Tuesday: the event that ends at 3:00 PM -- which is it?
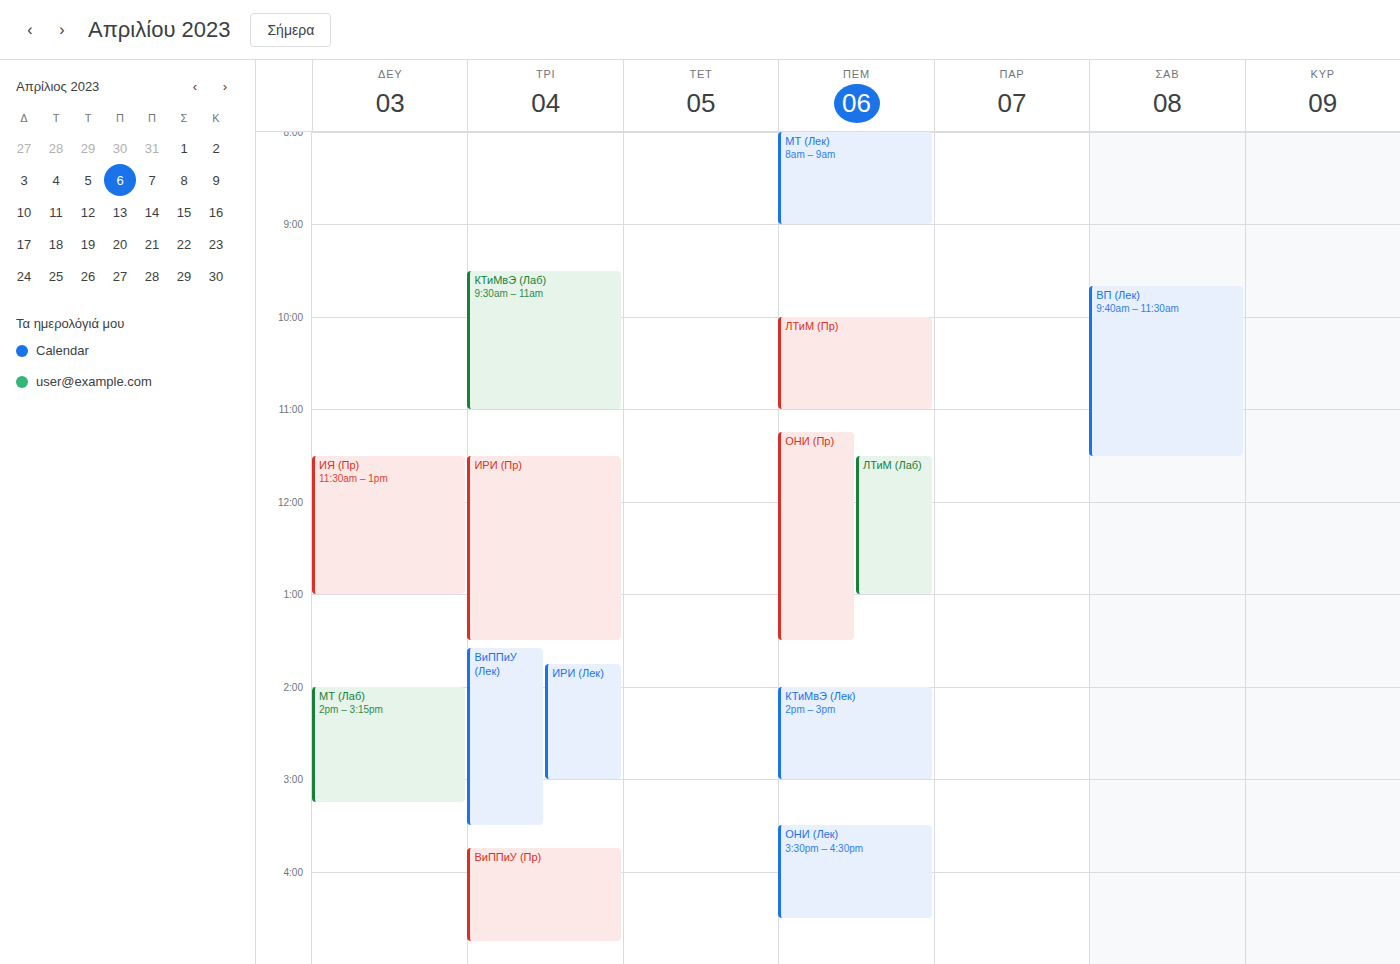
"ИРИ (Лек)"